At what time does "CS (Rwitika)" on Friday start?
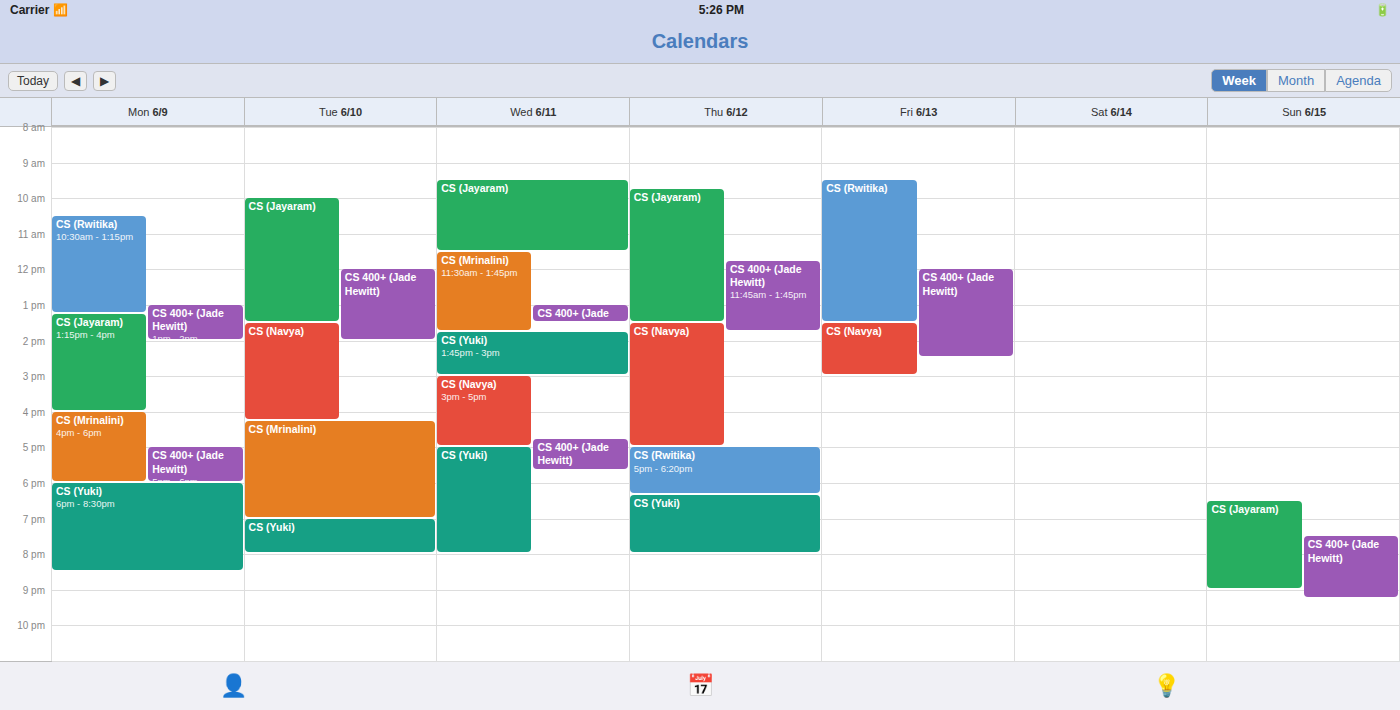
9:30 AM